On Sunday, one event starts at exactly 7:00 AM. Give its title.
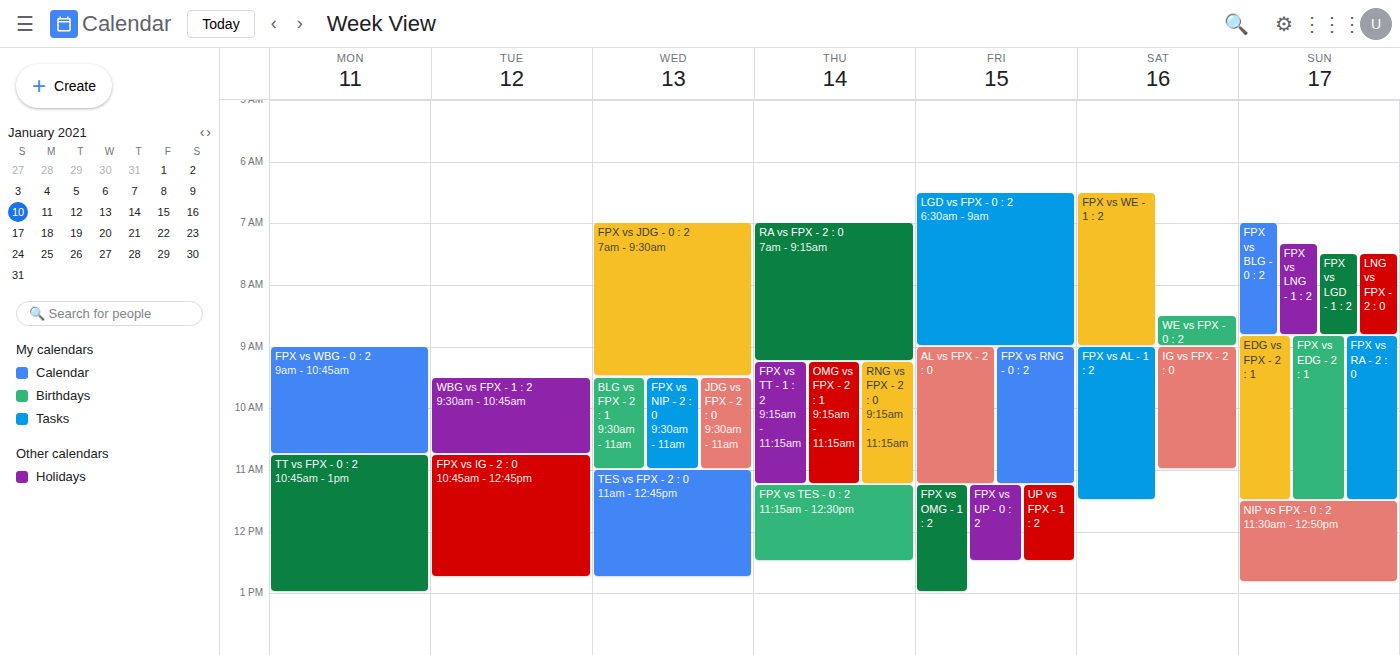
"FPX vs BLG - 0 : 2"